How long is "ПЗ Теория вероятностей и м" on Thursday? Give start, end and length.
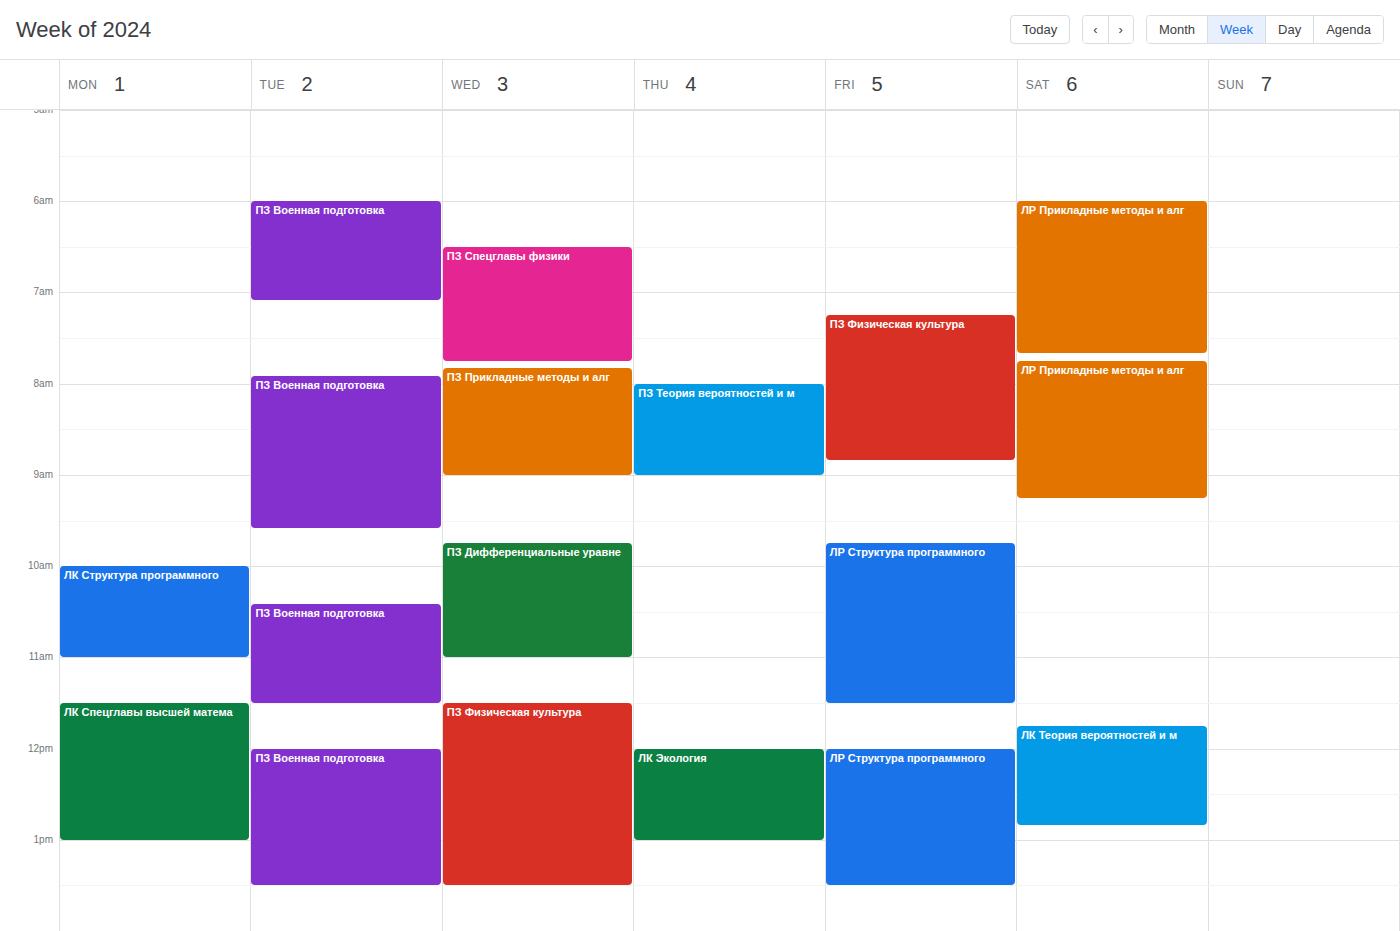
8:00 AM to 9:00 AM, 1 hour